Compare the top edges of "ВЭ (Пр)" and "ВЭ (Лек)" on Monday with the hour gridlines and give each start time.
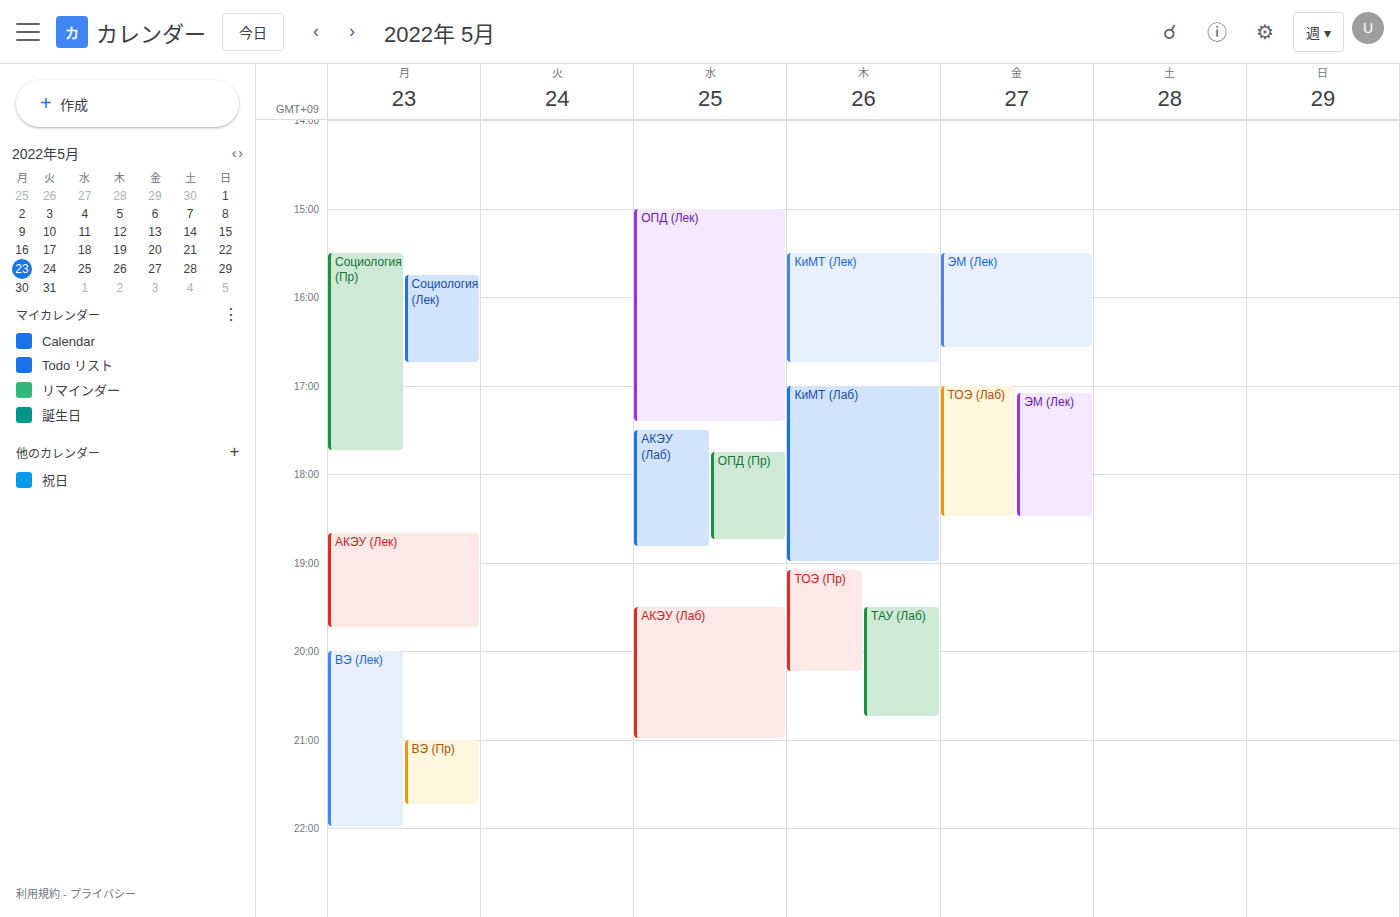
"ВЭ (Пр)": 9:00 PM, exactly on the 9 PM line. "ВЭ (Лек)": 8:00 PM, exactly on the 8 PM line.